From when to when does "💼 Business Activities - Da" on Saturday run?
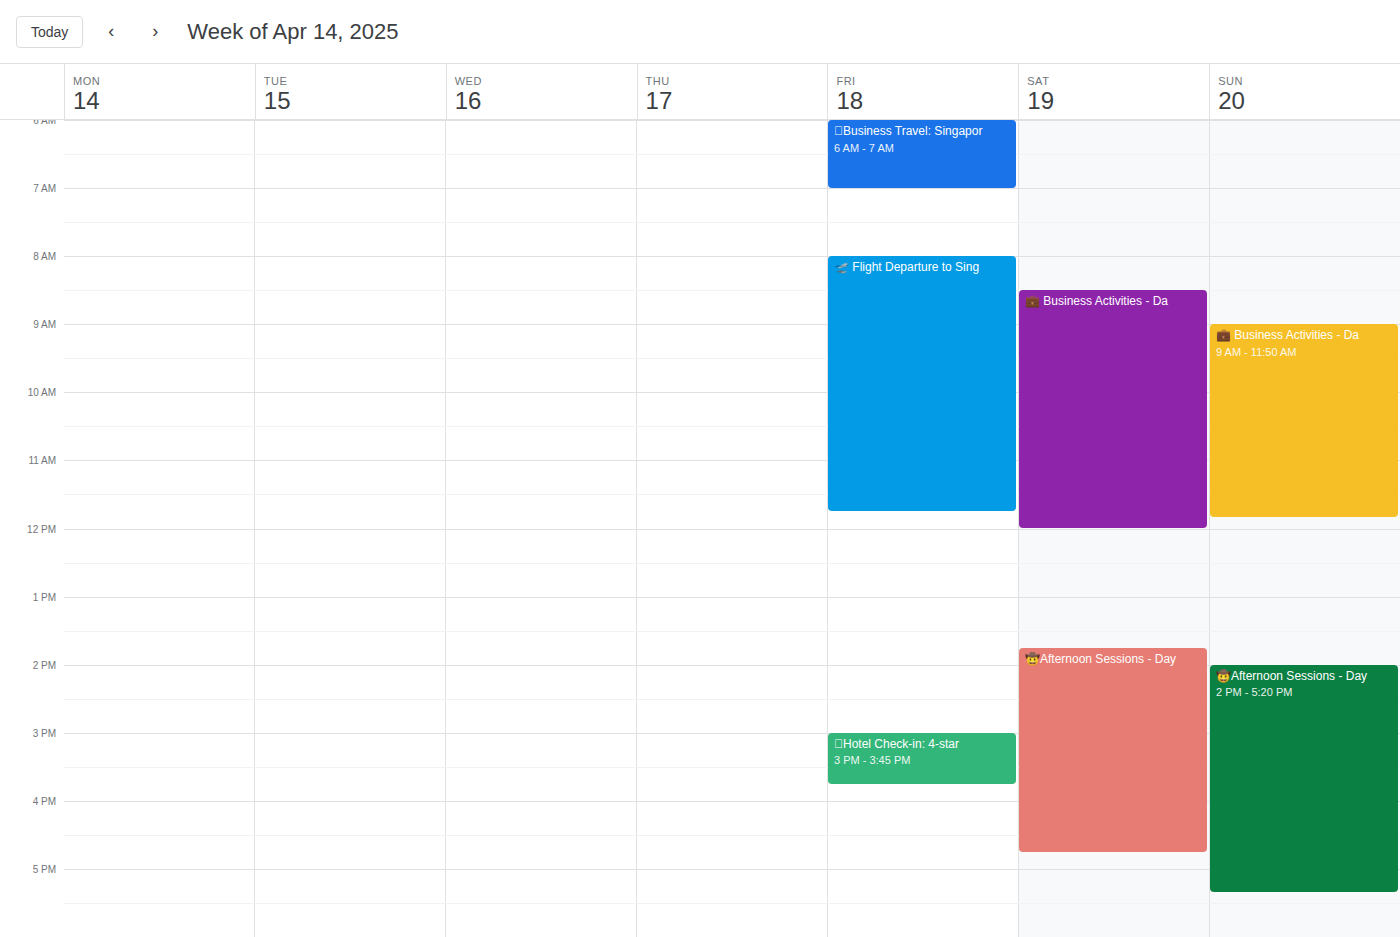
8:30 AM to 12:00 PM